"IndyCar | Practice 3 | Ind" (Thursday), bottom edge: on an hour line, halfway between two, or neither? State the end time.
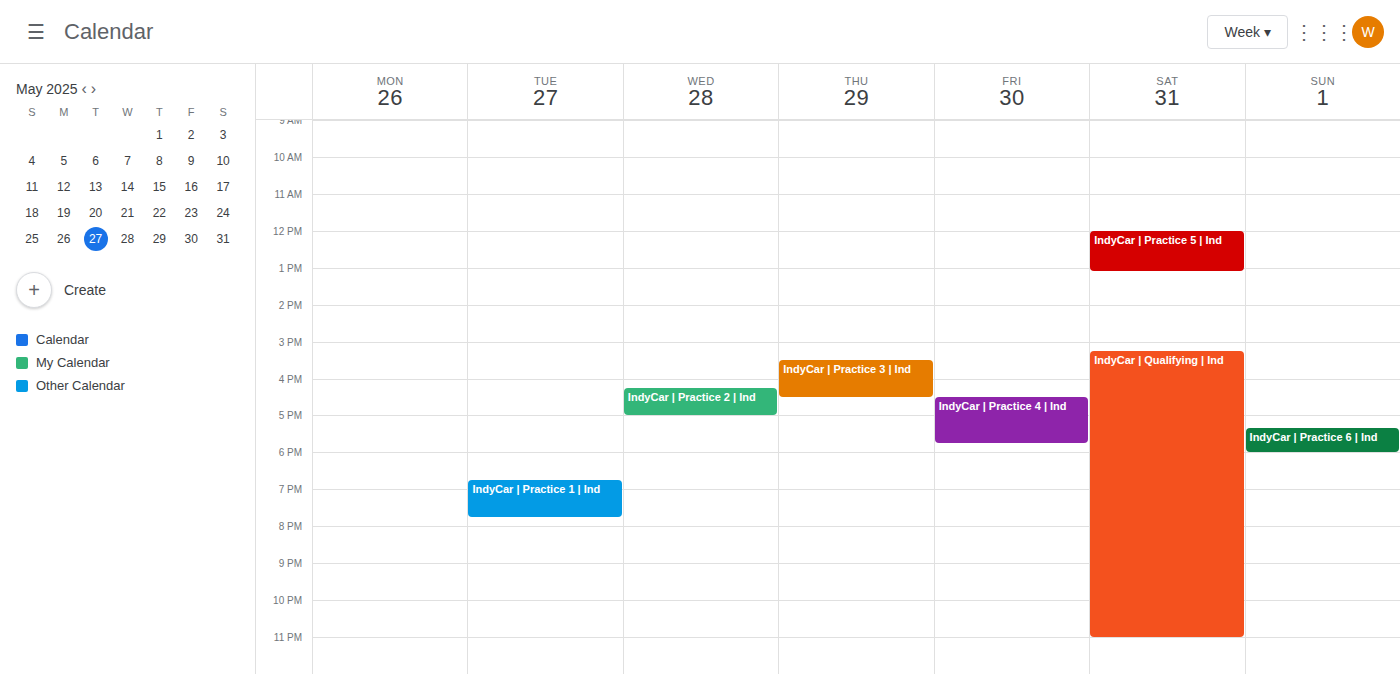
4:30 PM -- halfway between the 4 PM and 5 PM lines.